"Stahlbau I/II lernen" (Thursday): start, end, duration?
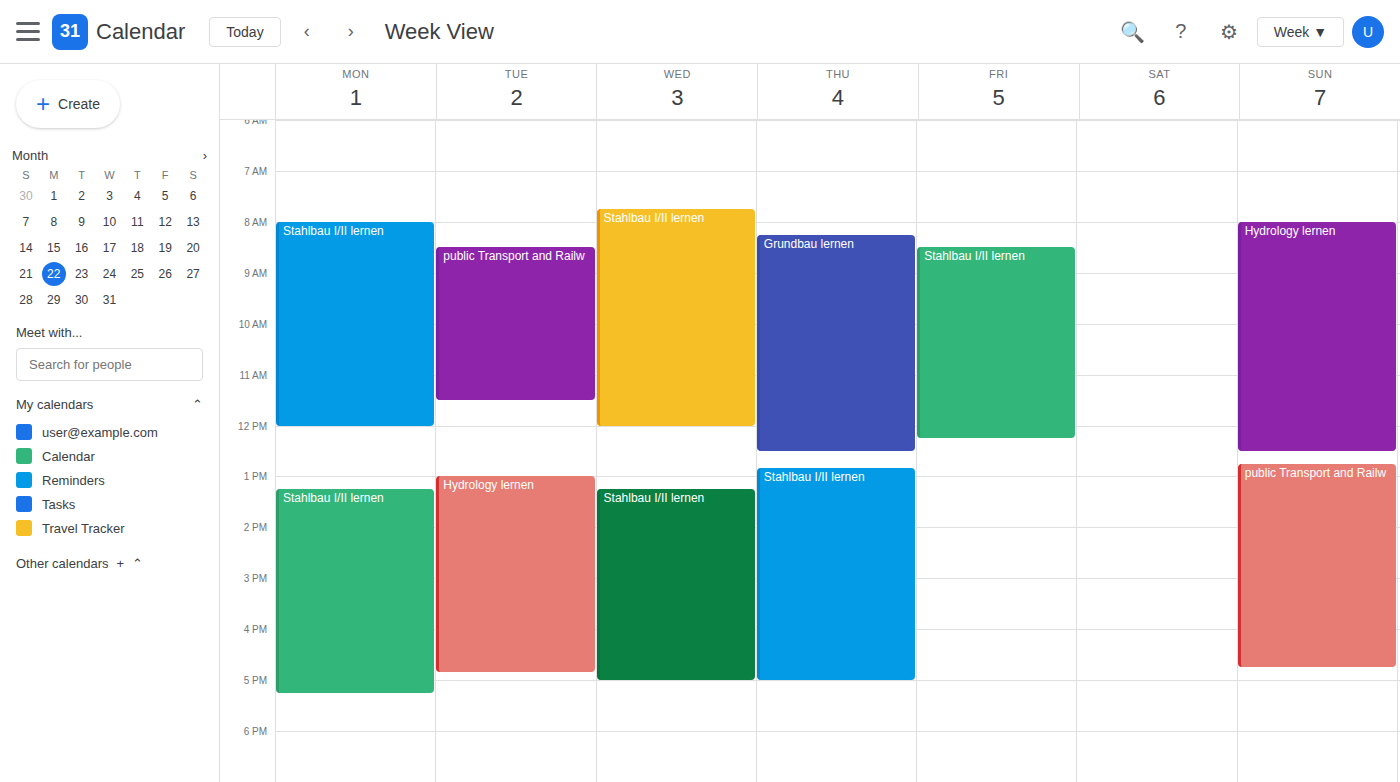
12:50 PM to 5:00 PM, 4 hours 10 minutes